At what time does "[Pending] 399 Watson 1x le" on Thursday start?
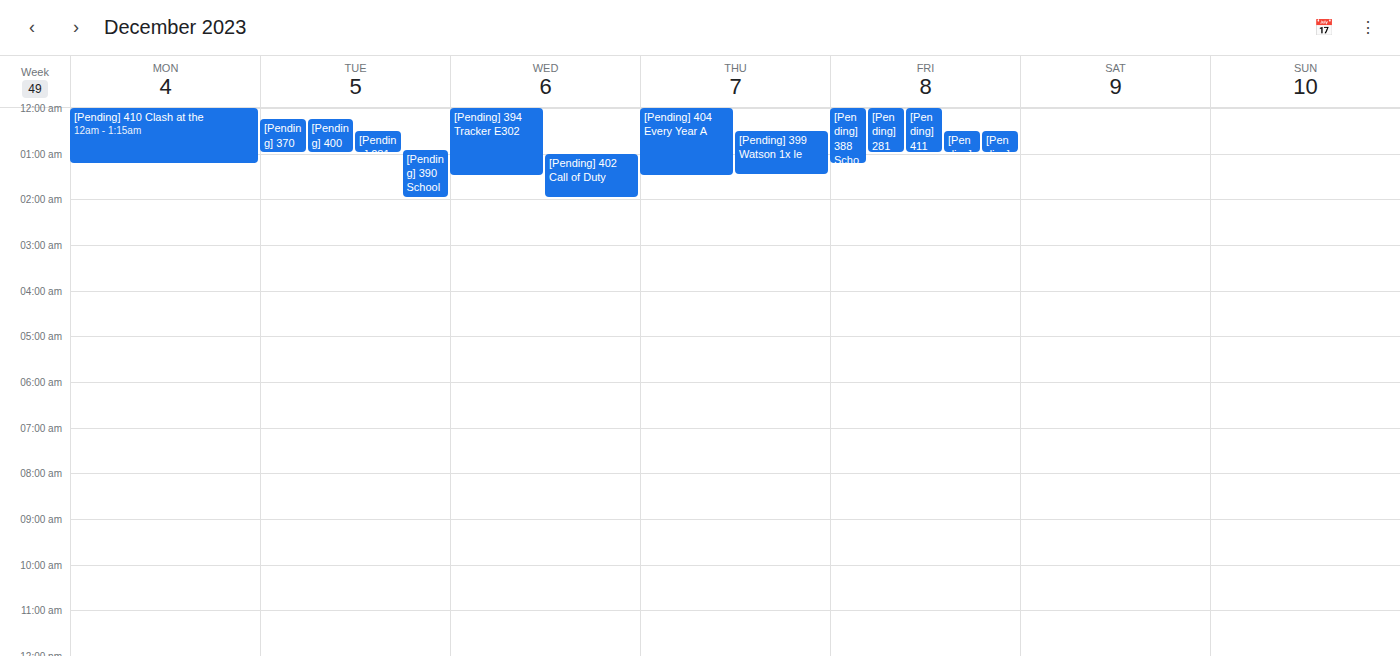
12:30 AM